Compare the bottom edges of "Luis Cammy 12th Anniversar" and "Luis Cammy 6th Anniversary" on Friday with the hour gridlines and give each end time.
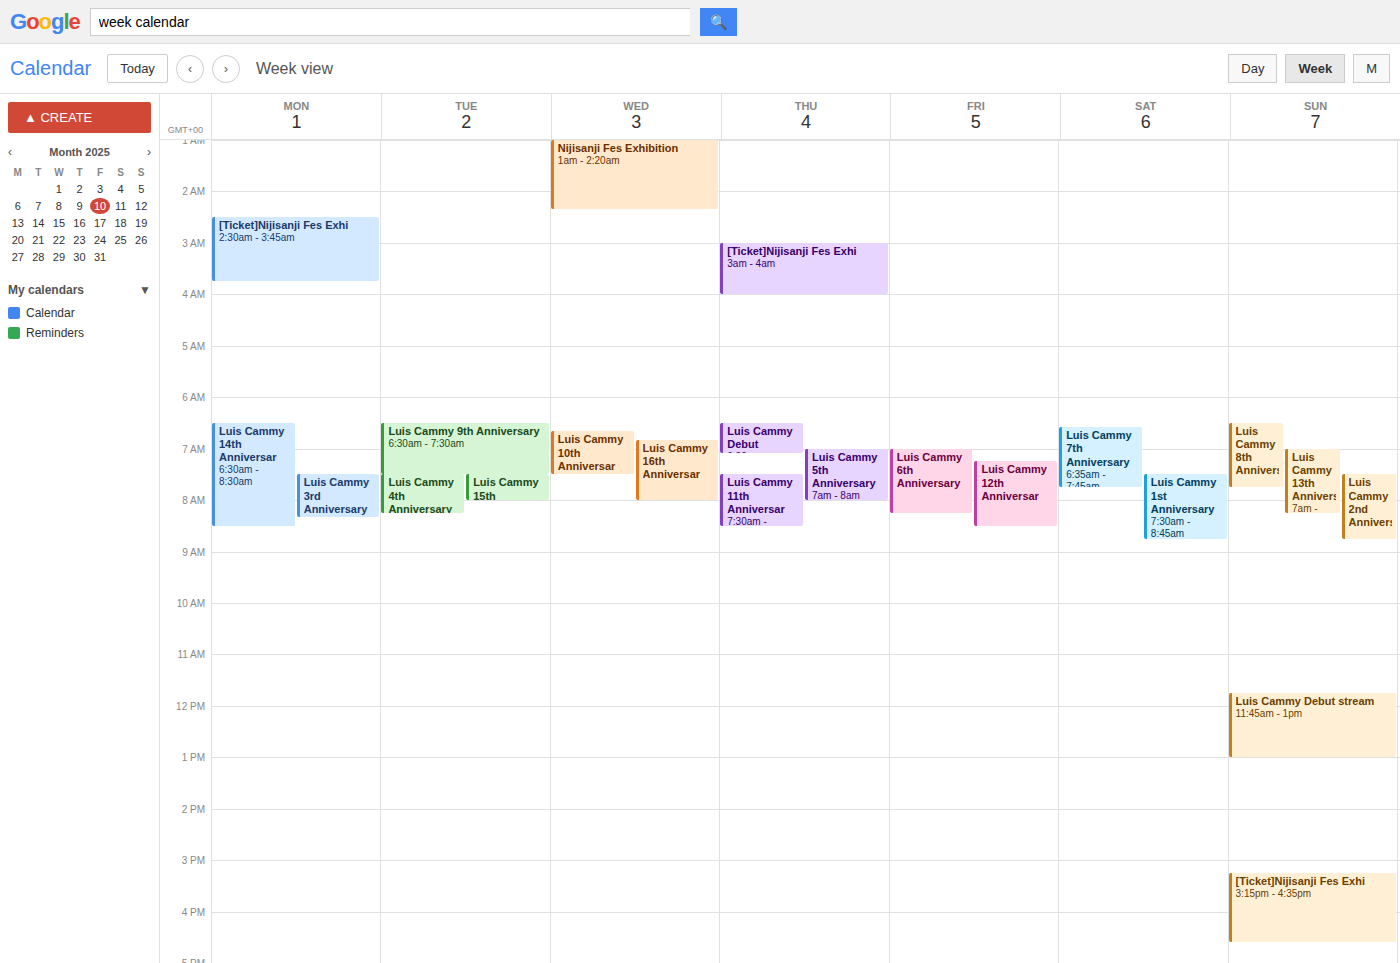
"Luis Cammy 12th Anniversar": 8:30 AM, halfway between the 8 AM and 9 AM lines. "Luis Cammy 6th Anniversary": 8:15 AM, neither: a quarter of the way from the 8 AM line to the 9 AM line.